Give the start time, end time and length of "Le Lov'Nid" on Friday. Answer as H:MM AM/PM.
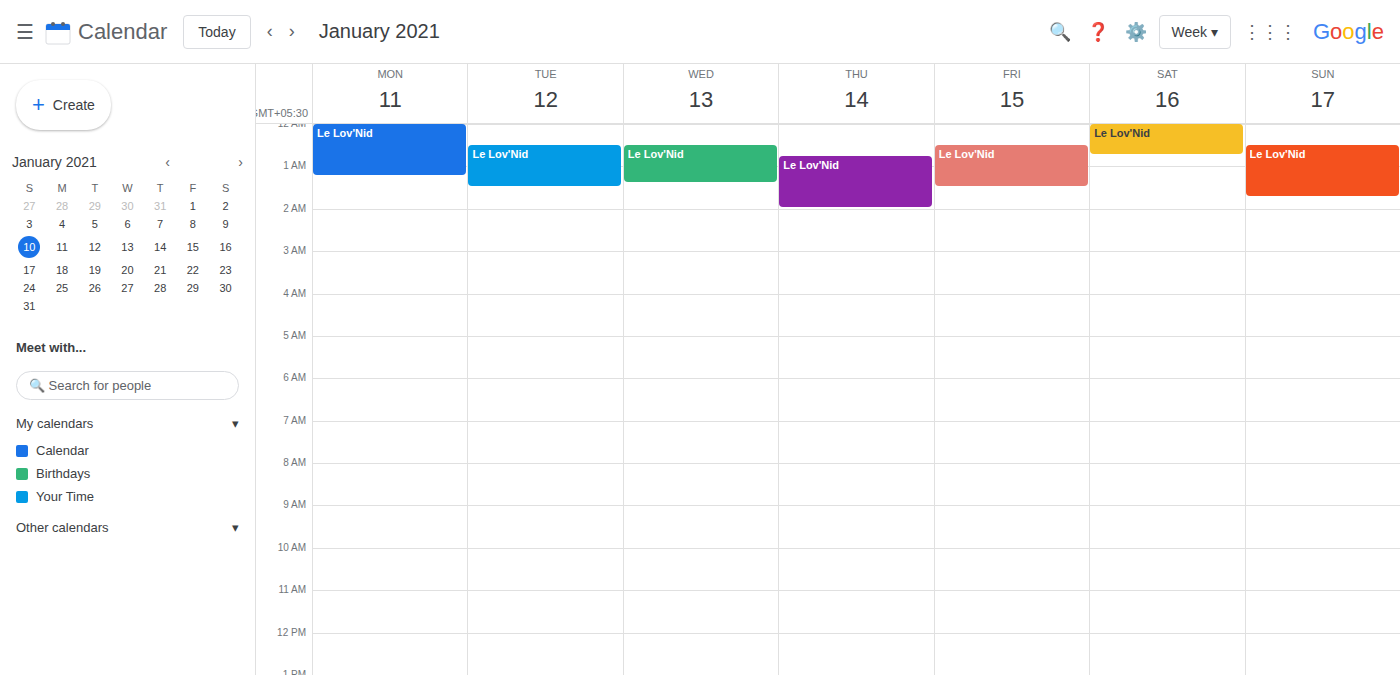
12:30 AM to 1:30 AM, 1 hour